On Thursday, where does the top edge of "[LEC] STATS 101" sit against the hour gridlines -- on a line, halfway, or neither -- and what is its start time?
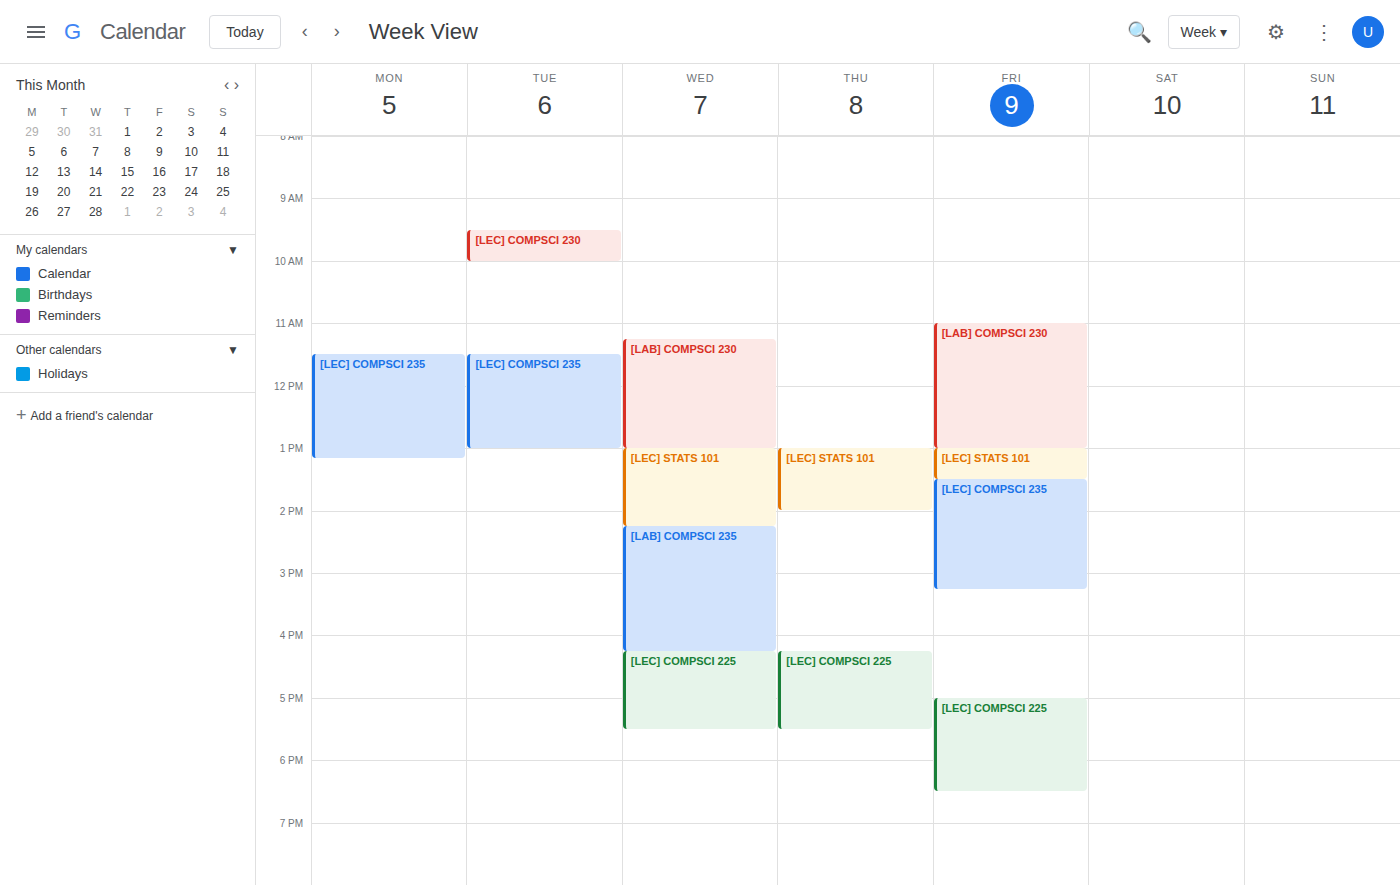
1:00 PM -- exactly on the 1 PM line.